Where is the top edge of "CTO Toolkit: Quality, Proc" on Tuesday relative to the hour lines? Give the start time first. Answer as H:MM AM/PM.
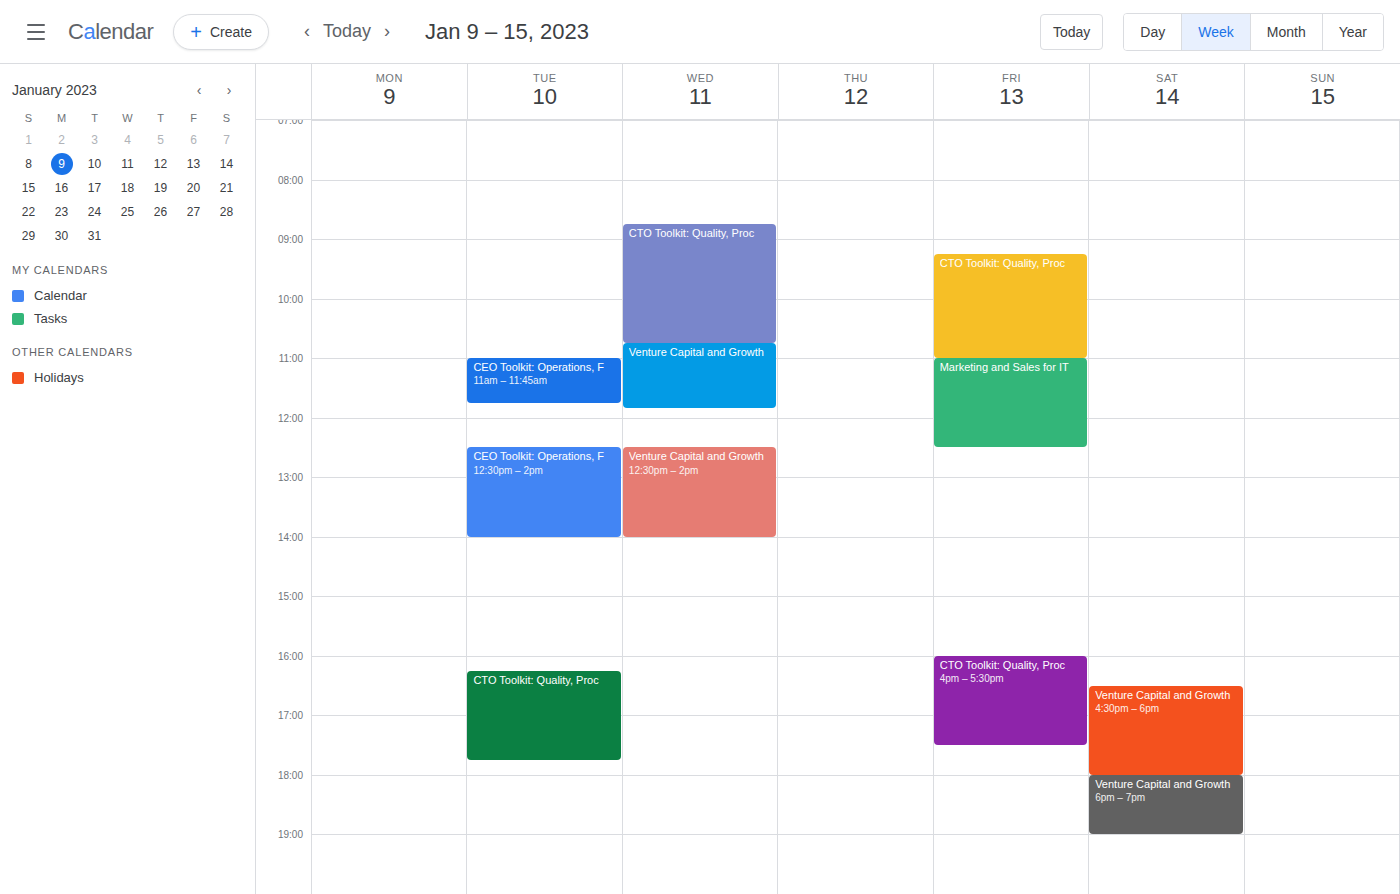
4:15 PM -- neither: a quarter of the way from the 4 PM line to the 5 PM line.